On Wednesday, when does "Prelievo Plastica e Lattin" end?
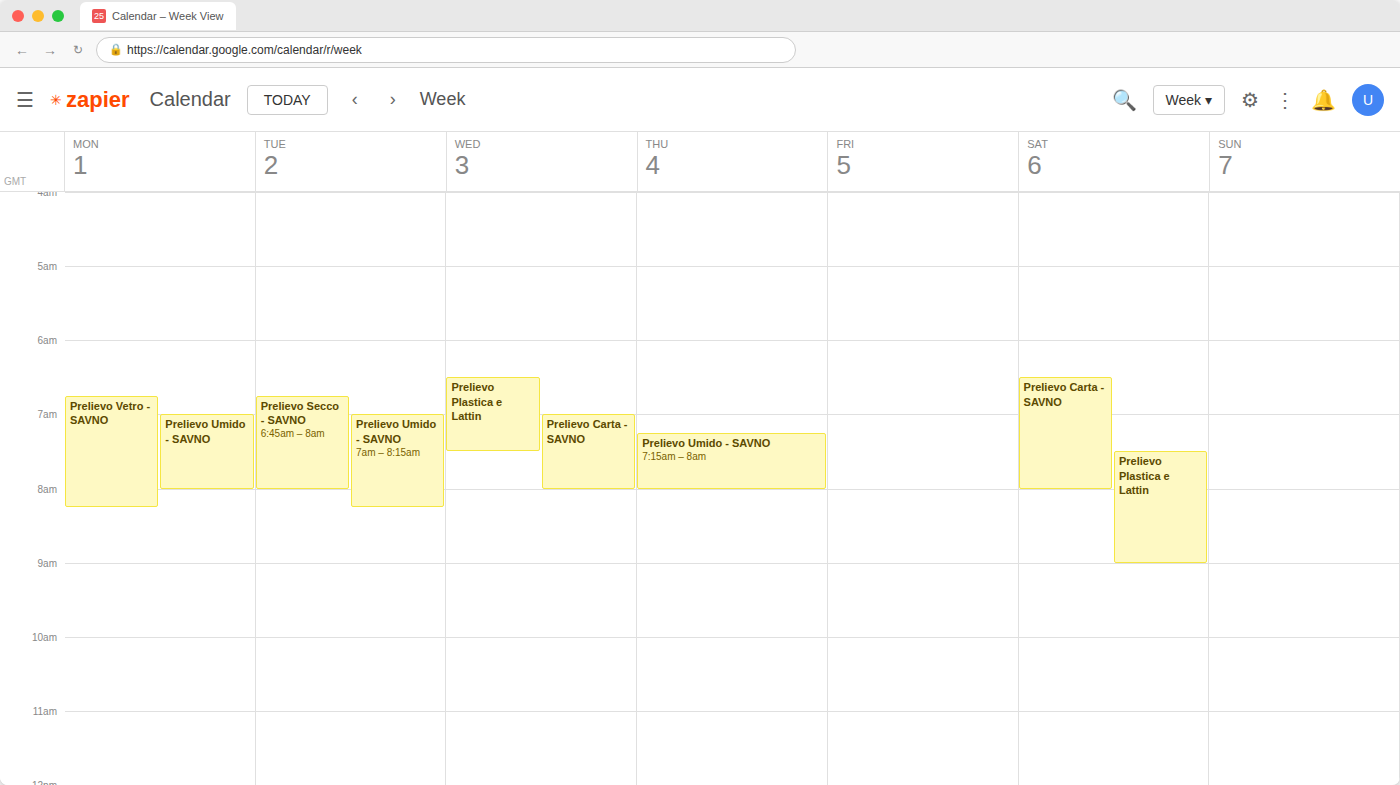
7:30 AM